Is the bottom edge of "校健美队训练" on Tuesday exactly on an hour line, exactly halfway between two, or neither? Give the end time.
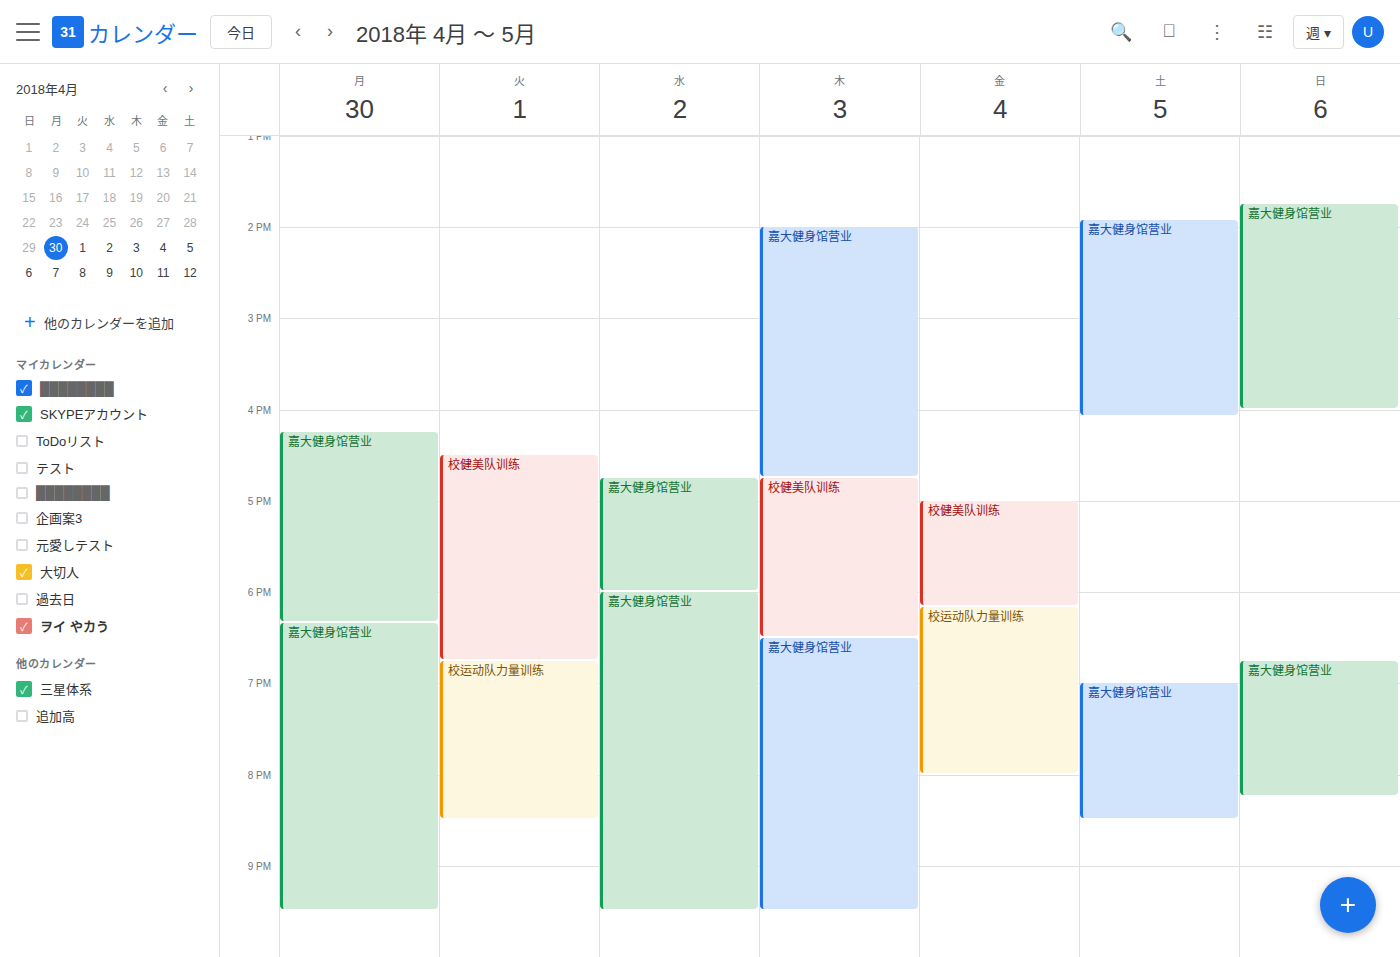
6:45 PM -- neither: three quarters of the way from the 6 PM line to the 7 PM line.